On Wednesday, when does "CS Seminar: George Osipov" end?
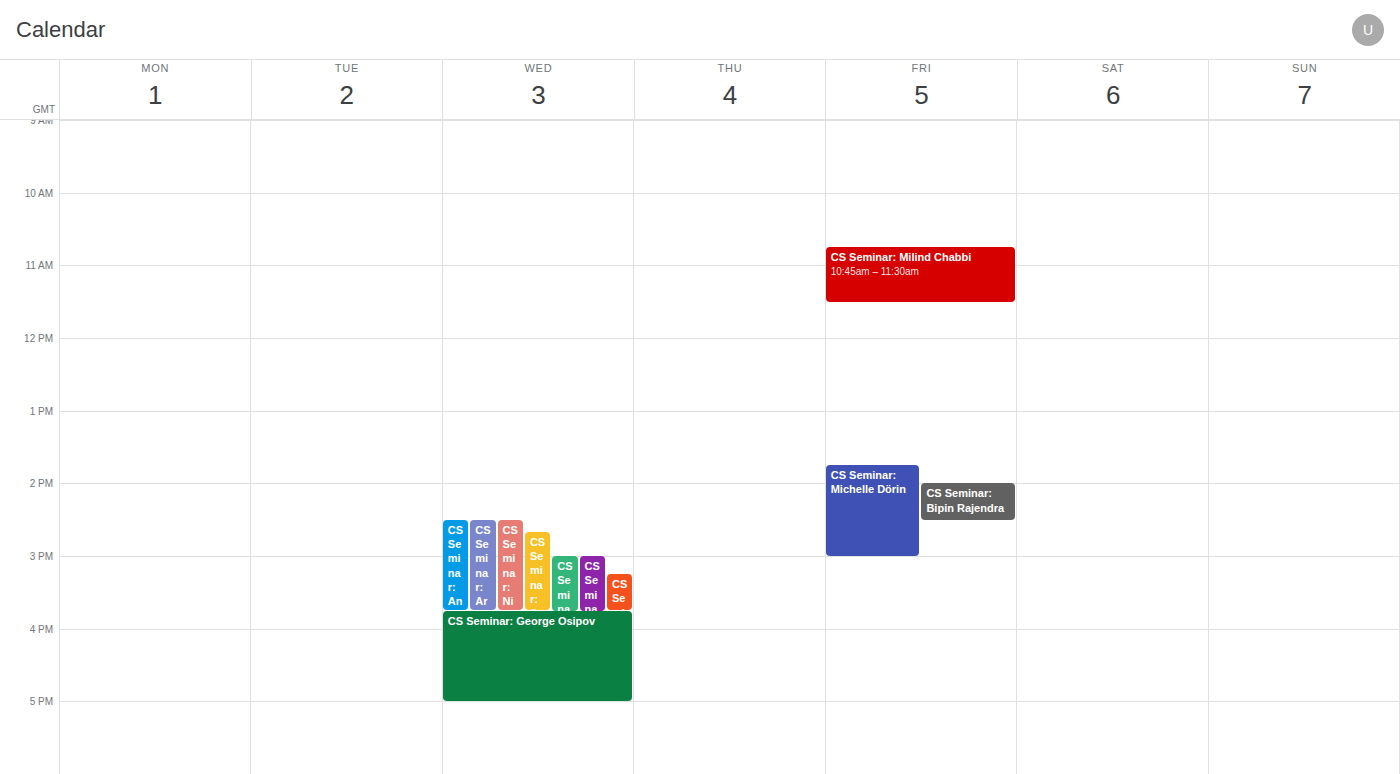
5:00 PM